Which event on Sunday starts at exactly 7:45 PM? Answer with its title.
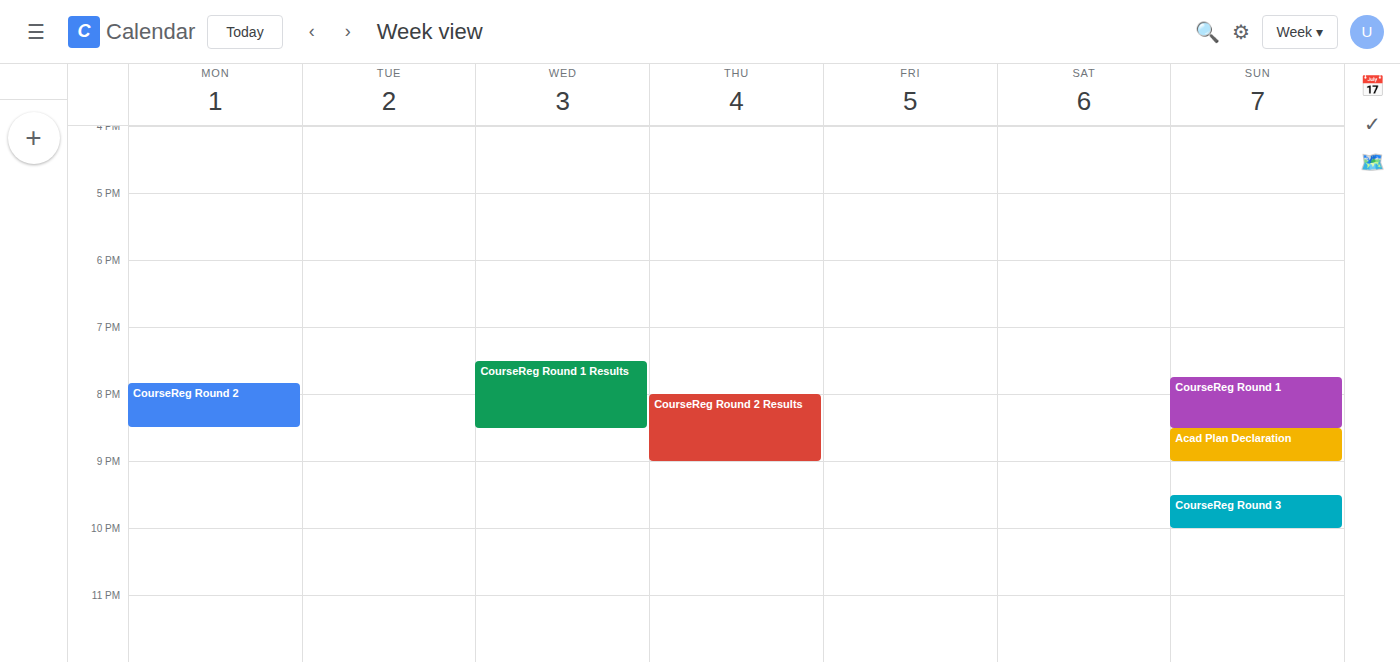
"CourseReg Round 1"